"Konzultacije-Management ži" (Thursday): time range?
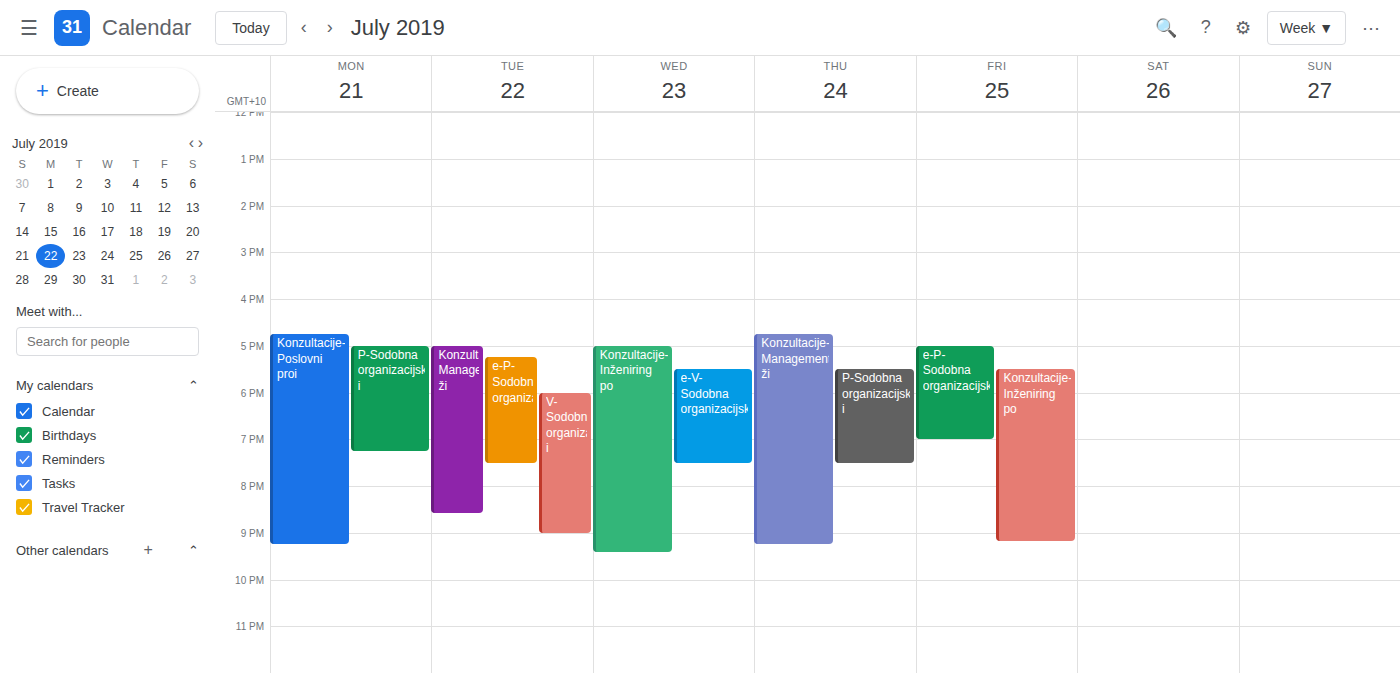
4:45 PM to 9:15 PM